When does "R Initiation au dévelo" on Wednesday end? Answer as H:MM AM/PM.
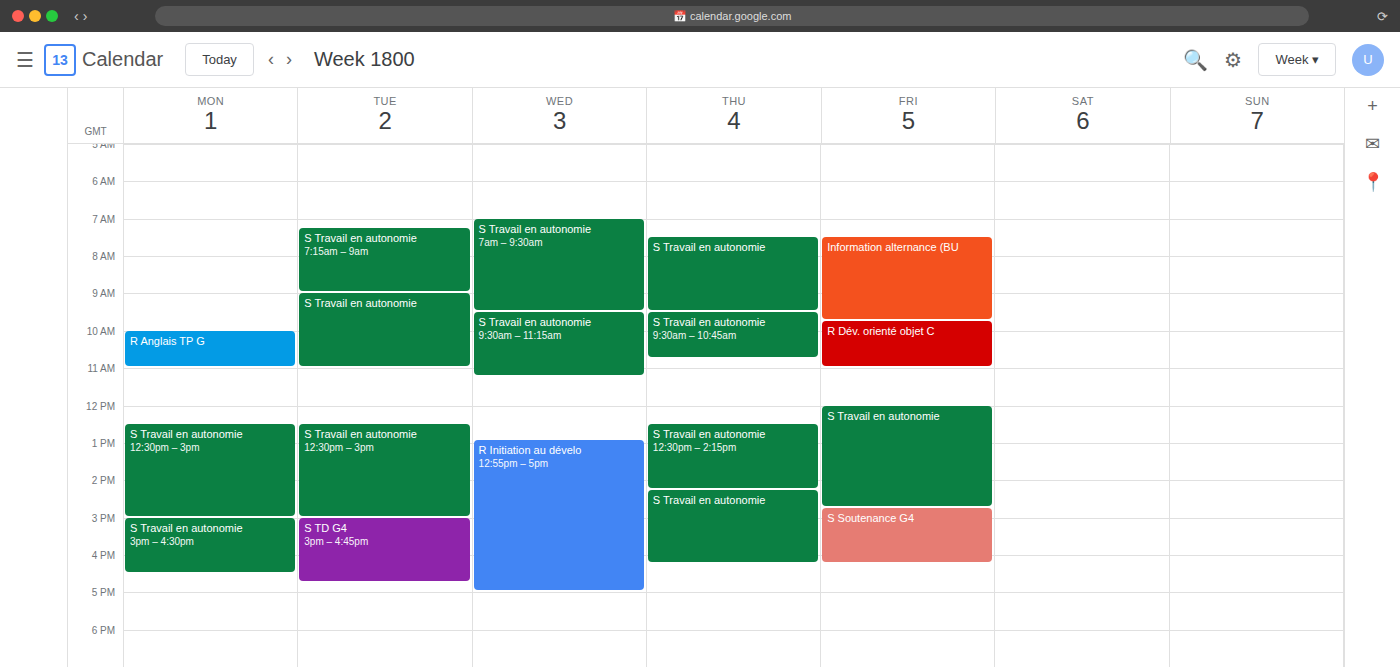
5:00 PM